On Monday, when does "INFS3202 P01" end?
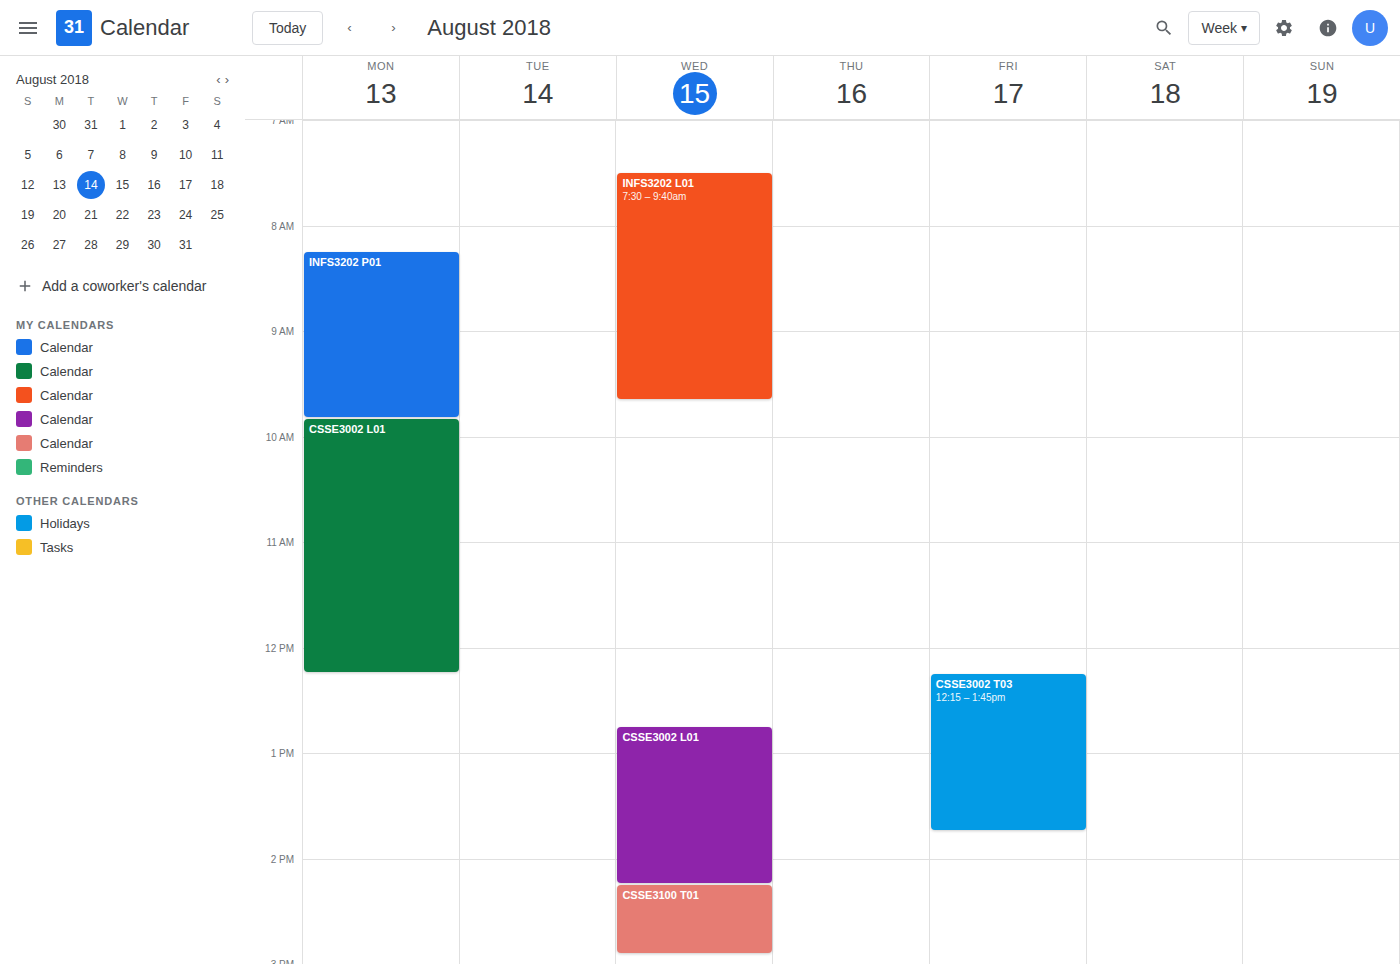
9:50 AM